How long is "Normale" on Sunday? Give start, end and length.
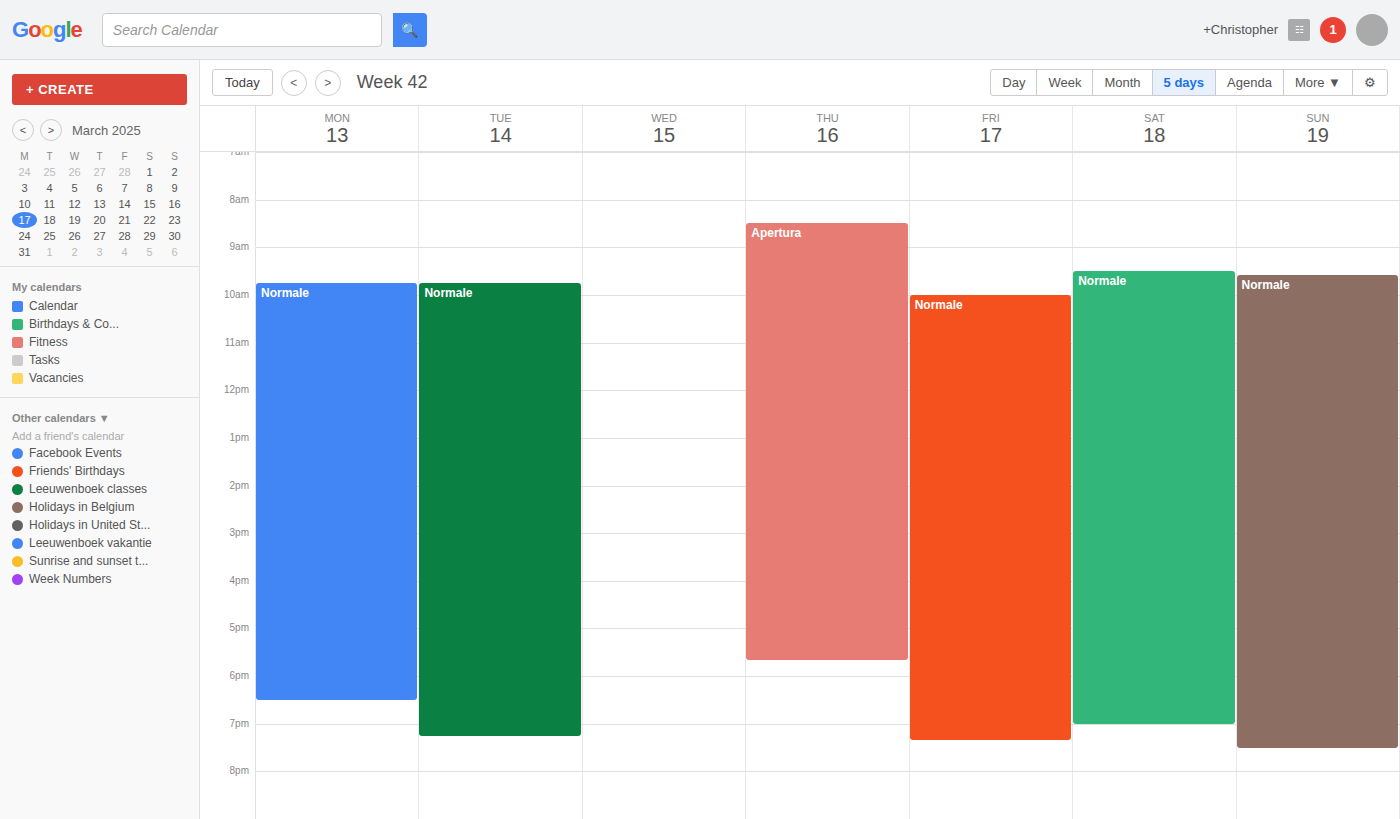
09:35 to 19:30, 9 hours 55 minutes